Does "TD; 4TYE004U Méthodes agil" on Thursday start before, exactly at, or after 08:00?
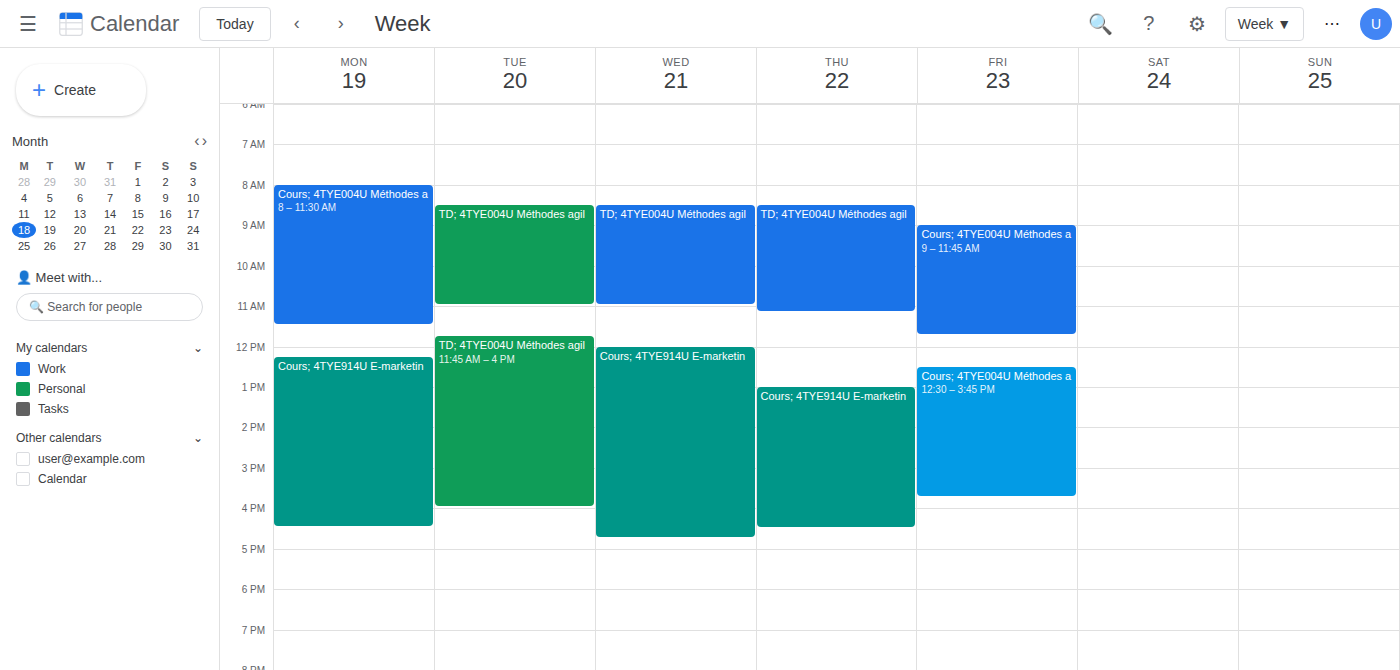
08:30 -- after 08:00, 30 minutes below the 08:00 line.